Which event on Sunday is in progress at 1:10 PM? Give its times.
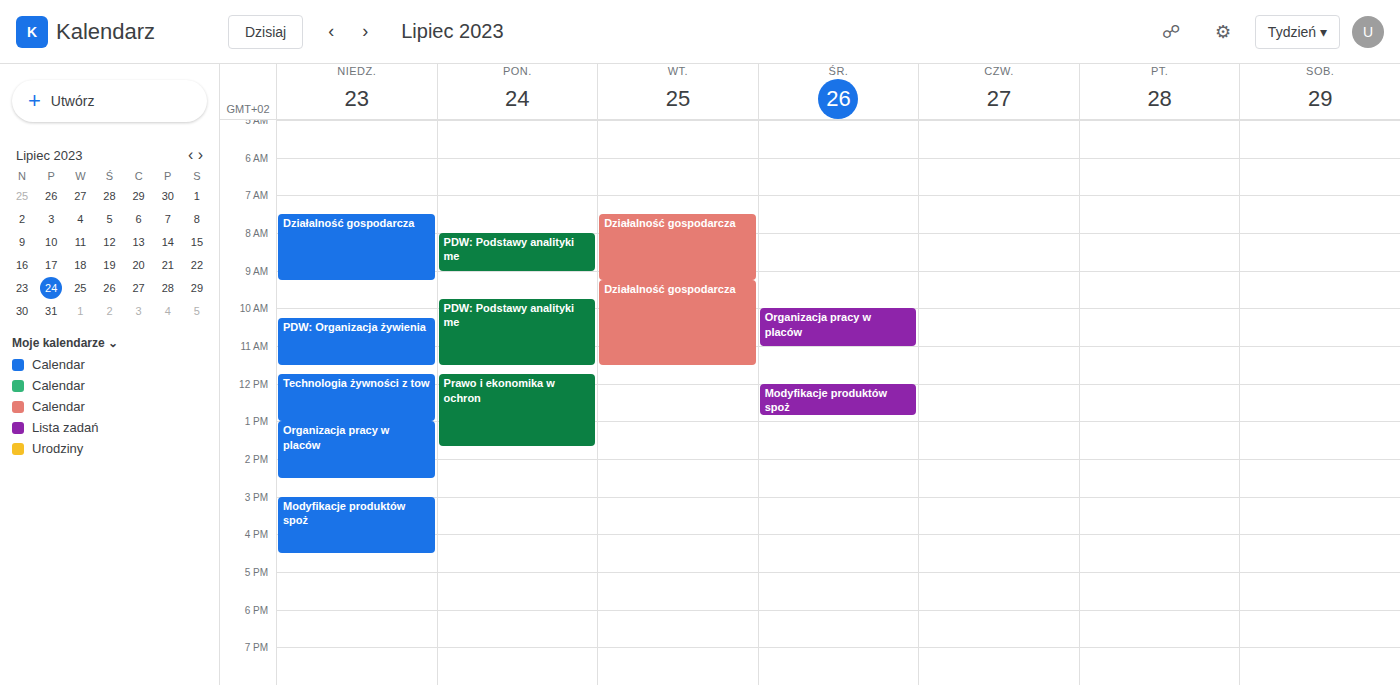
"Organizacja pracy w placów", 1:00 PM to 2:30 PM